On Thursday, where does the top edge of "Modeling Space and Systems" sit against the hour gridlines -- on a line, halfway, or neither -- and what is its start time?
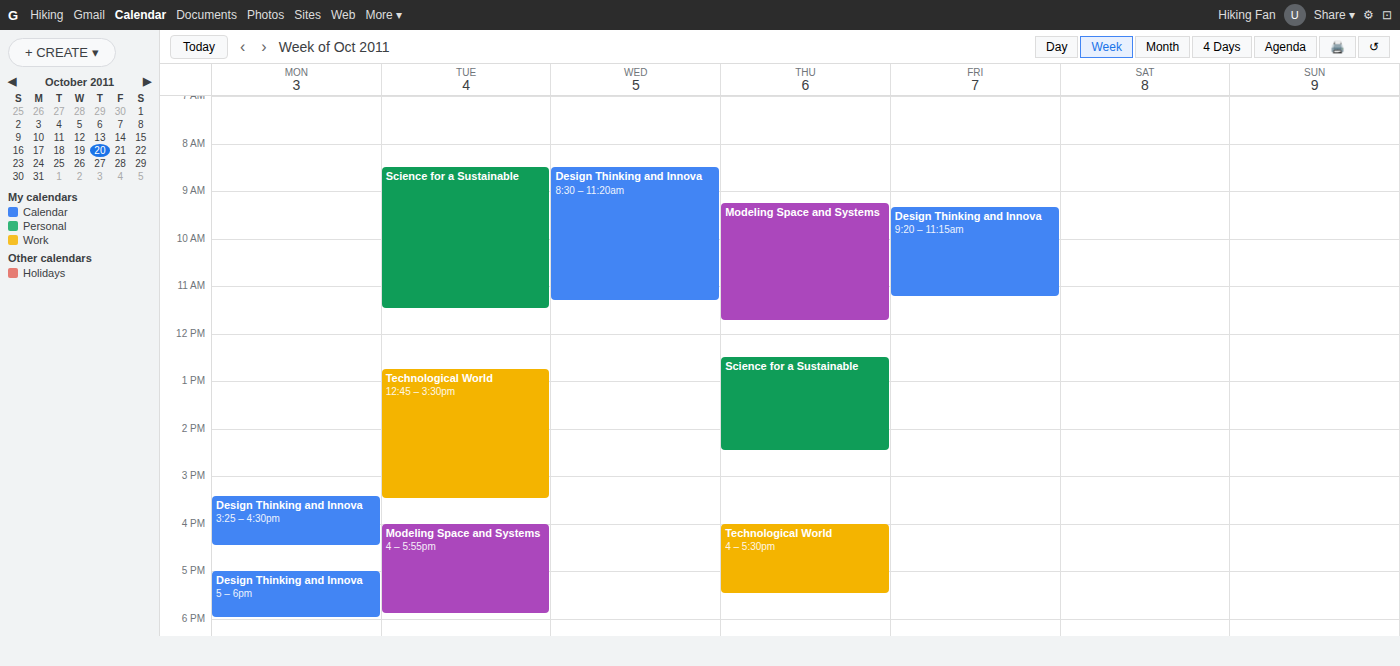
9:15 AM -- neither: a quarter of the way from the 9 AM line to the 10 AM line.